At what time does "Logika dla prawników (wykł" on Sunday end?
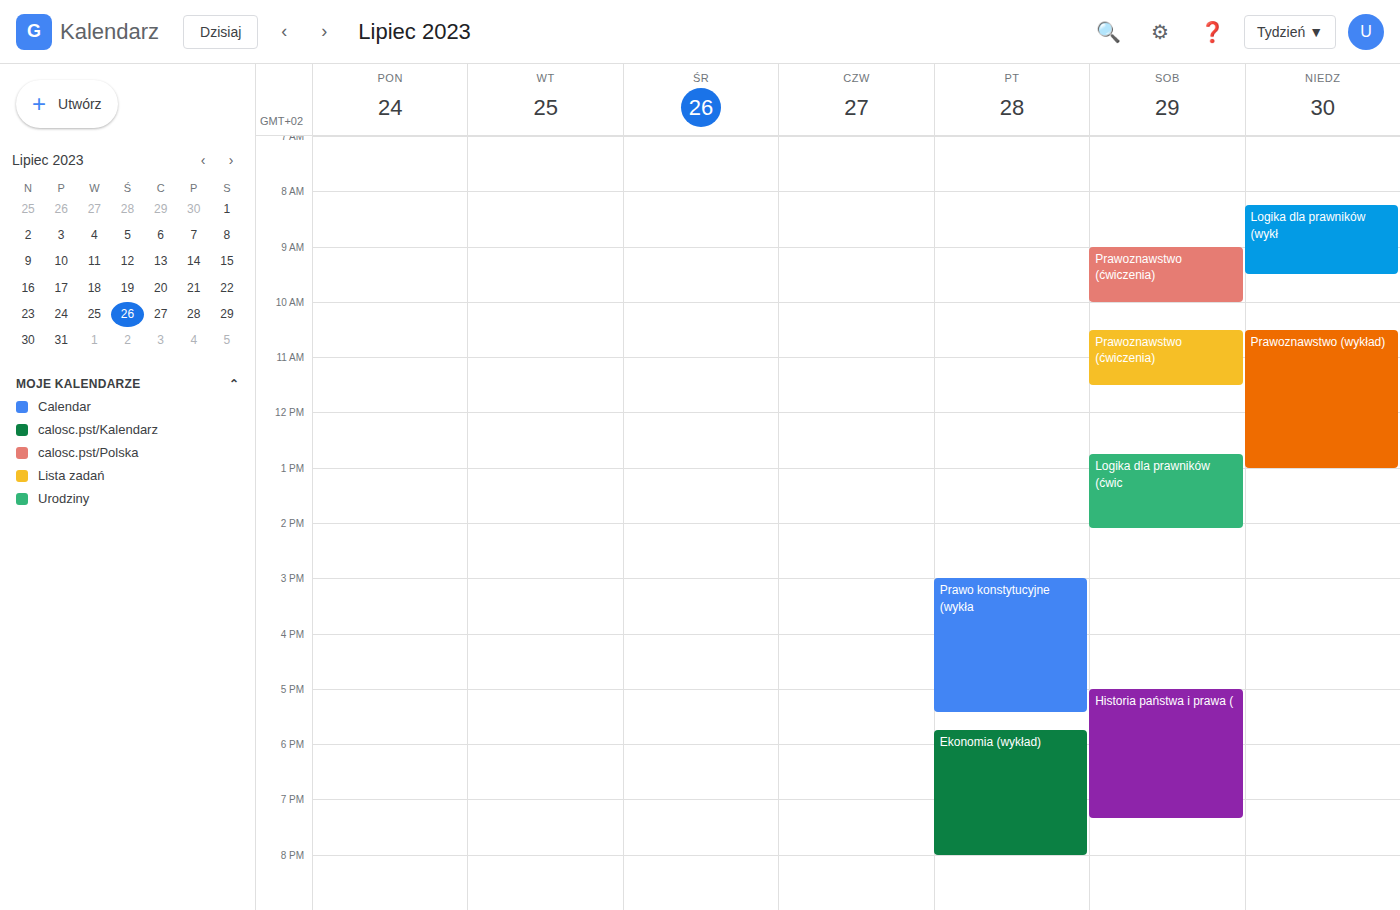
9:30 AM